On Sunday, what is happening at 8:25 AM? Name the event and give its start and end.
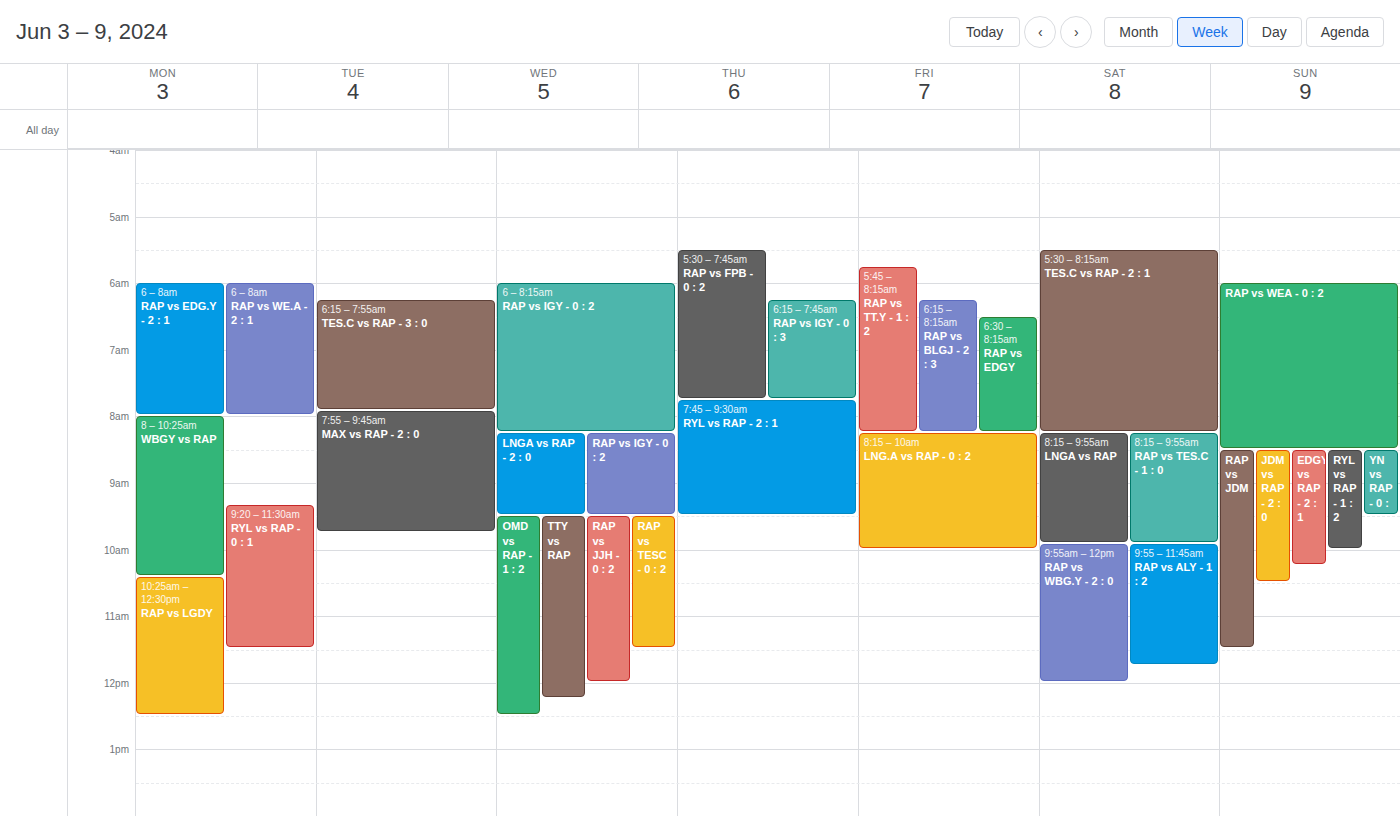
"RAP vs WEA - 0 : 2", 6:00 AM to 8:30 AM